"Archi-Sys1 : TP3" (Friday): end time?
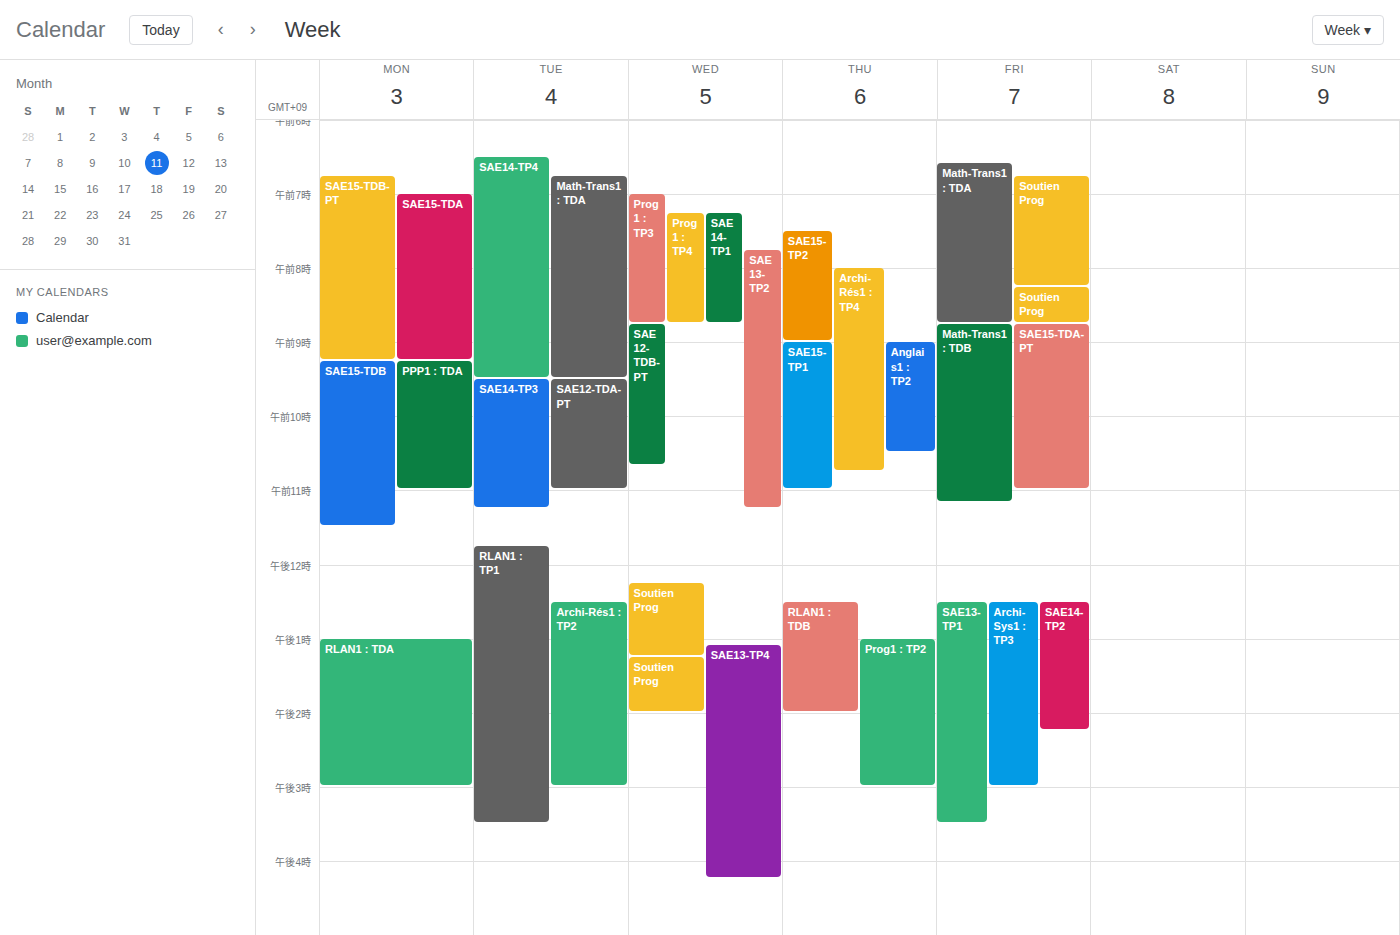
3:00 PM